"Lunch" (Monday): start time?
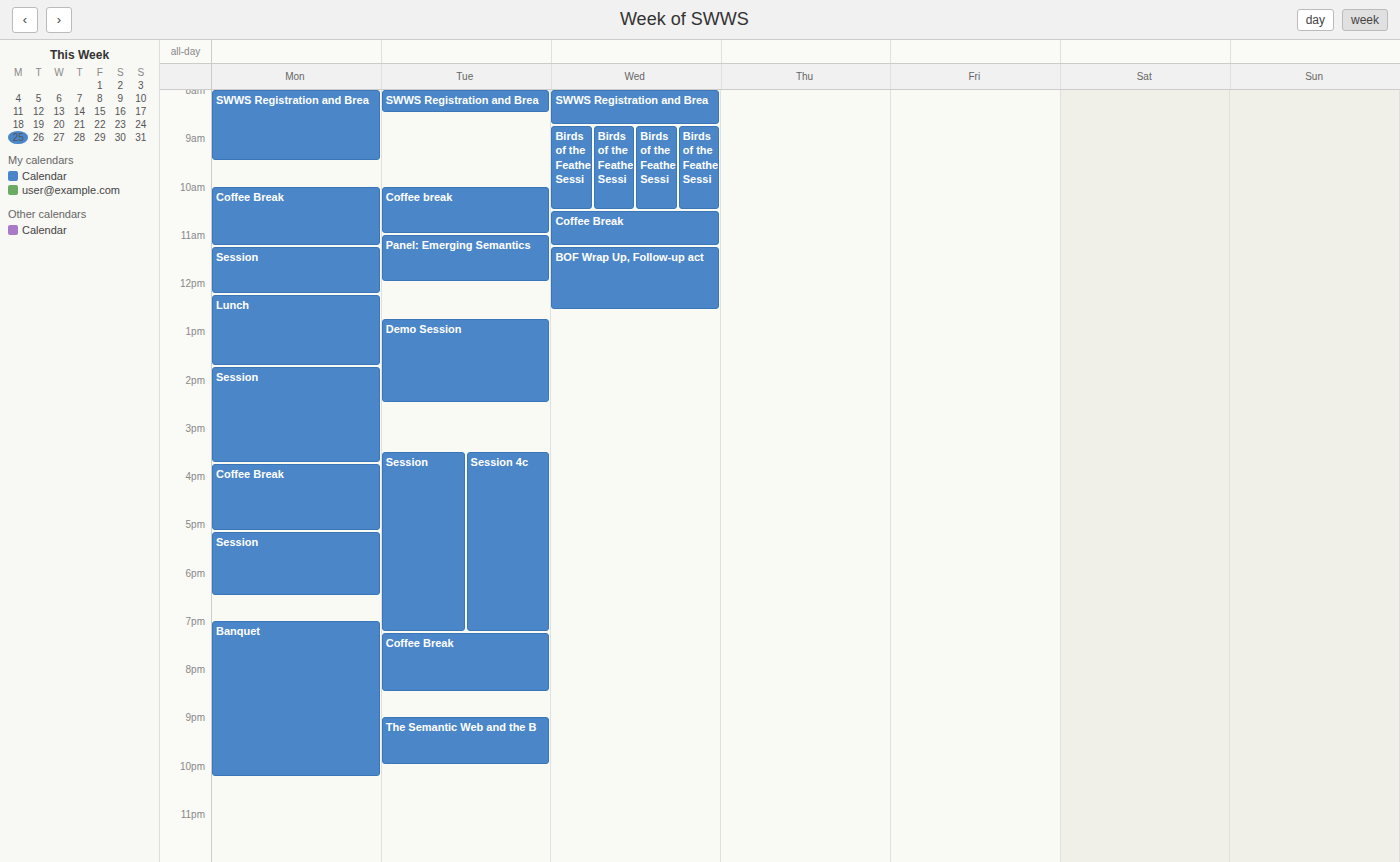
12:15 PM